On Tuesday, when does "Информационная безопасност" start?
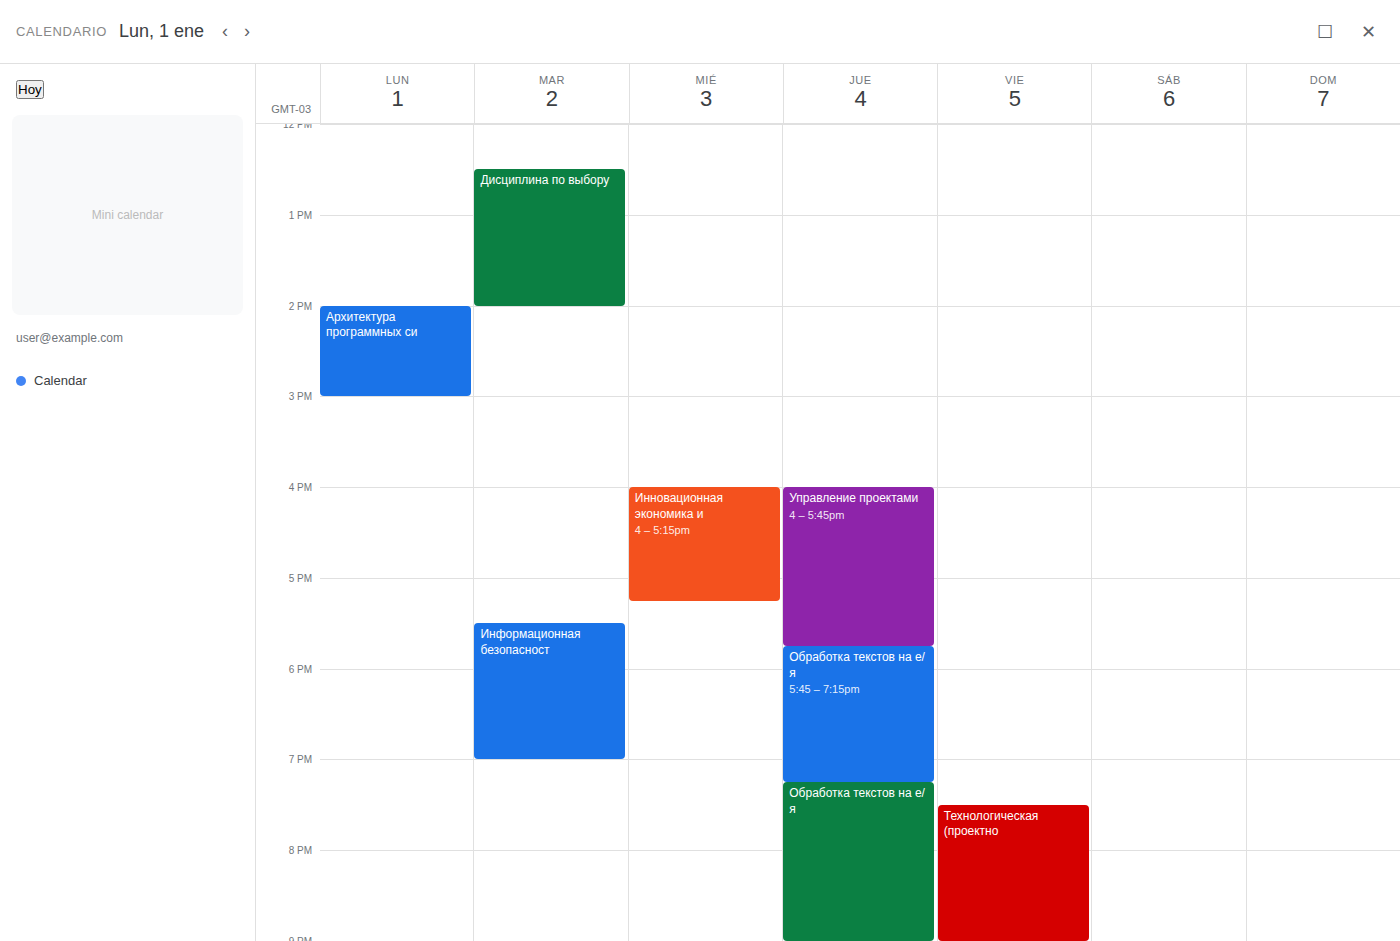
5:30 PM